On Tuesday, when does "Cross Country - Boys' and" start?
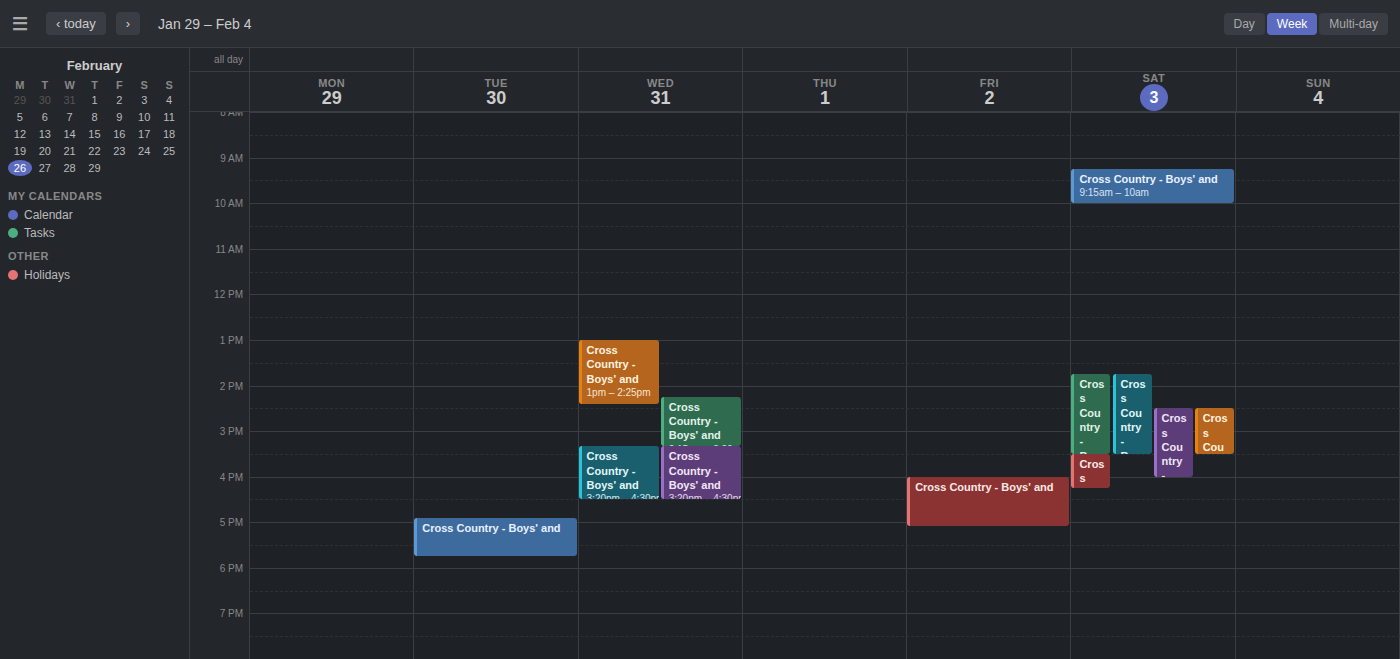
4:55 PM